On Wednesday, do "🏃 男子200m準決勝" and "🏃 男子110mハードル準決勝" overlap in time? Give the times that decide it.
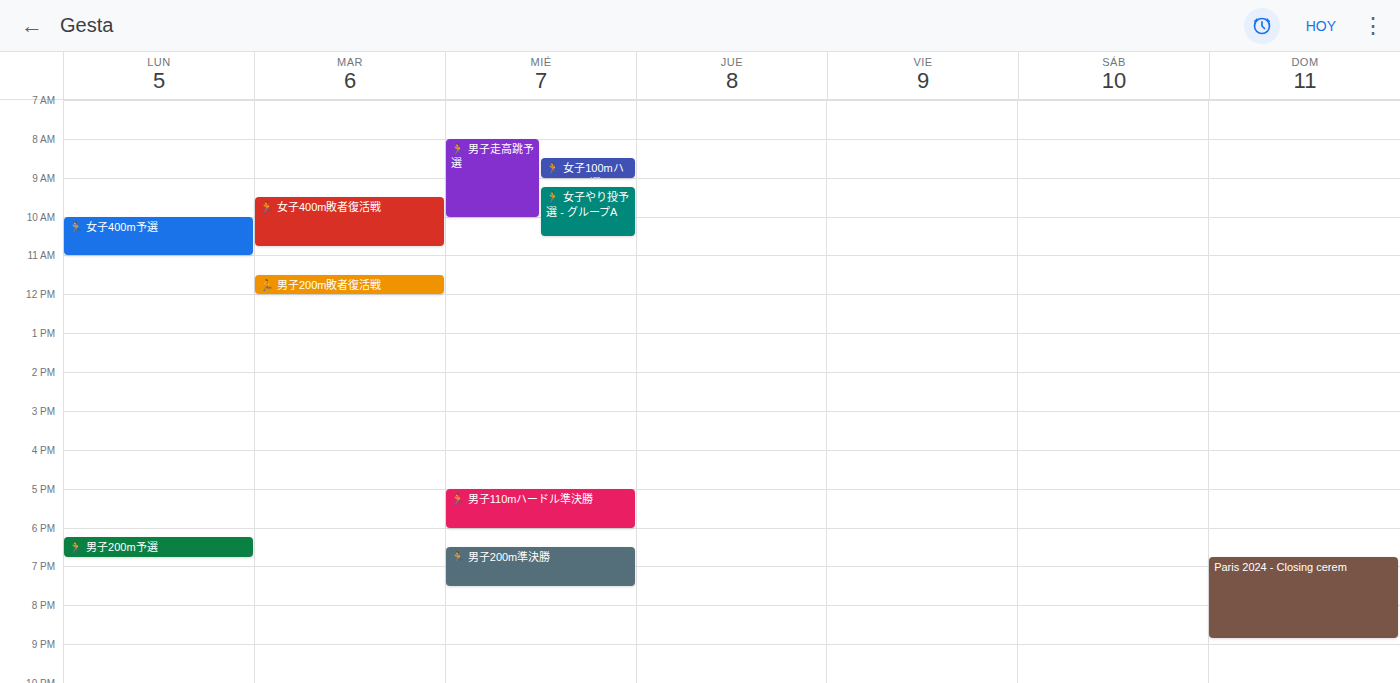
"🏃 男子110mハードル準決勝" ends at 6:00 PM and "🏃 男子200m準決勝" starts at 6:30 PM -- no overlap.